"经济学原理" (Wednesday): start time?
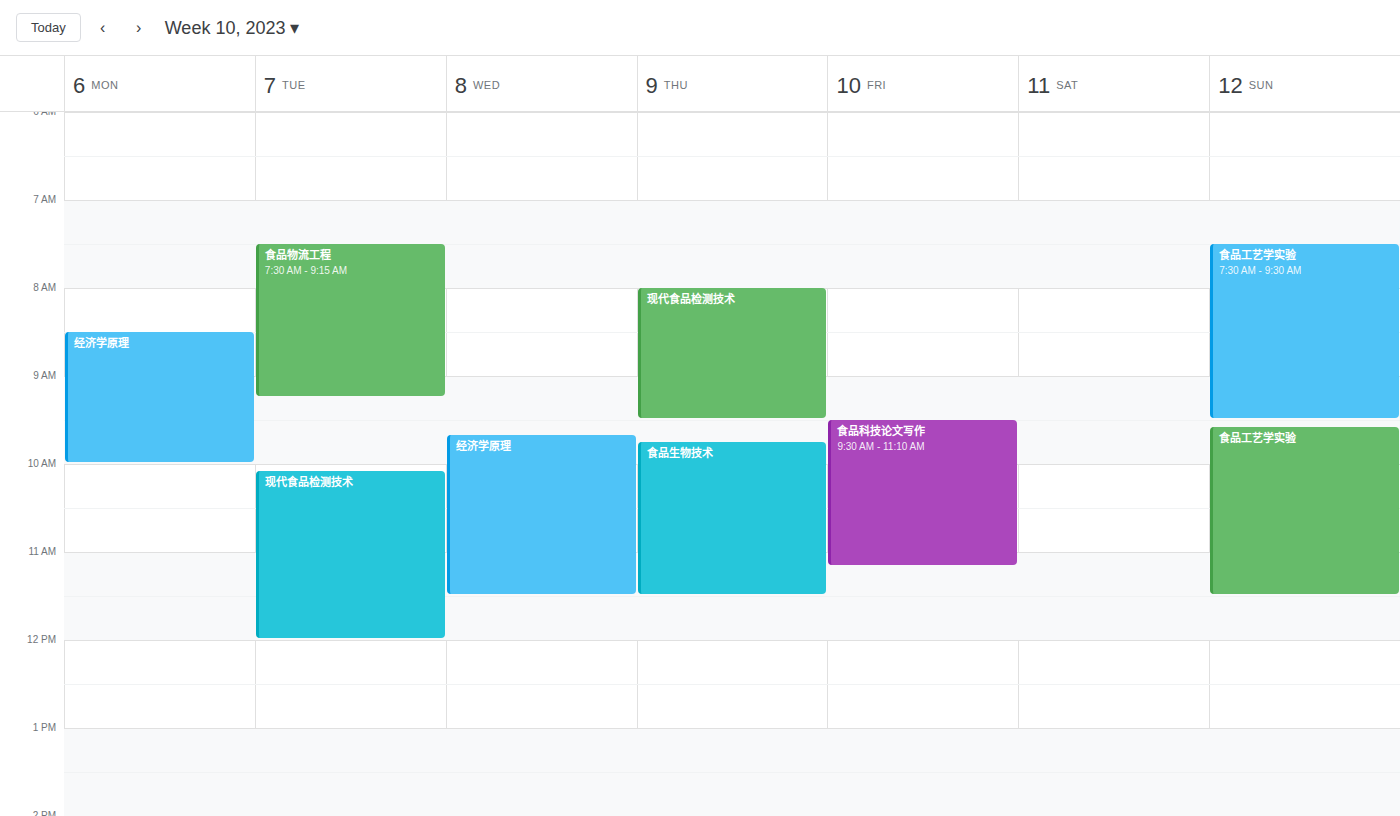
9:40 AM